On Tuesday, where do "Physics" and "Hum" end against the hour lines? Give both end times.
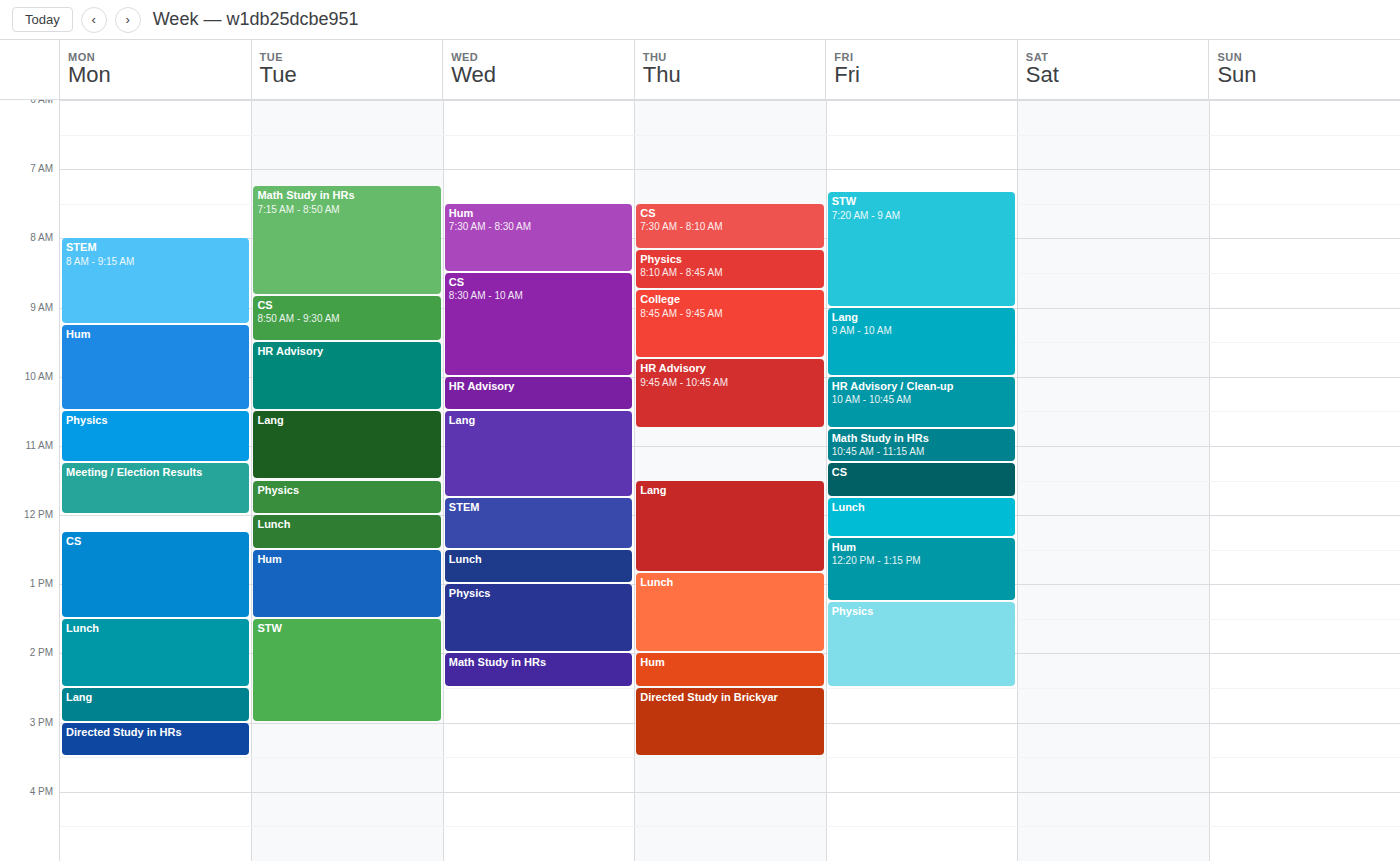
"Physics": 12:00 PM, exactly on the 12 PM line. "Hum": 1:30 PM, halfway between the 1 PM and 2 PM lines.